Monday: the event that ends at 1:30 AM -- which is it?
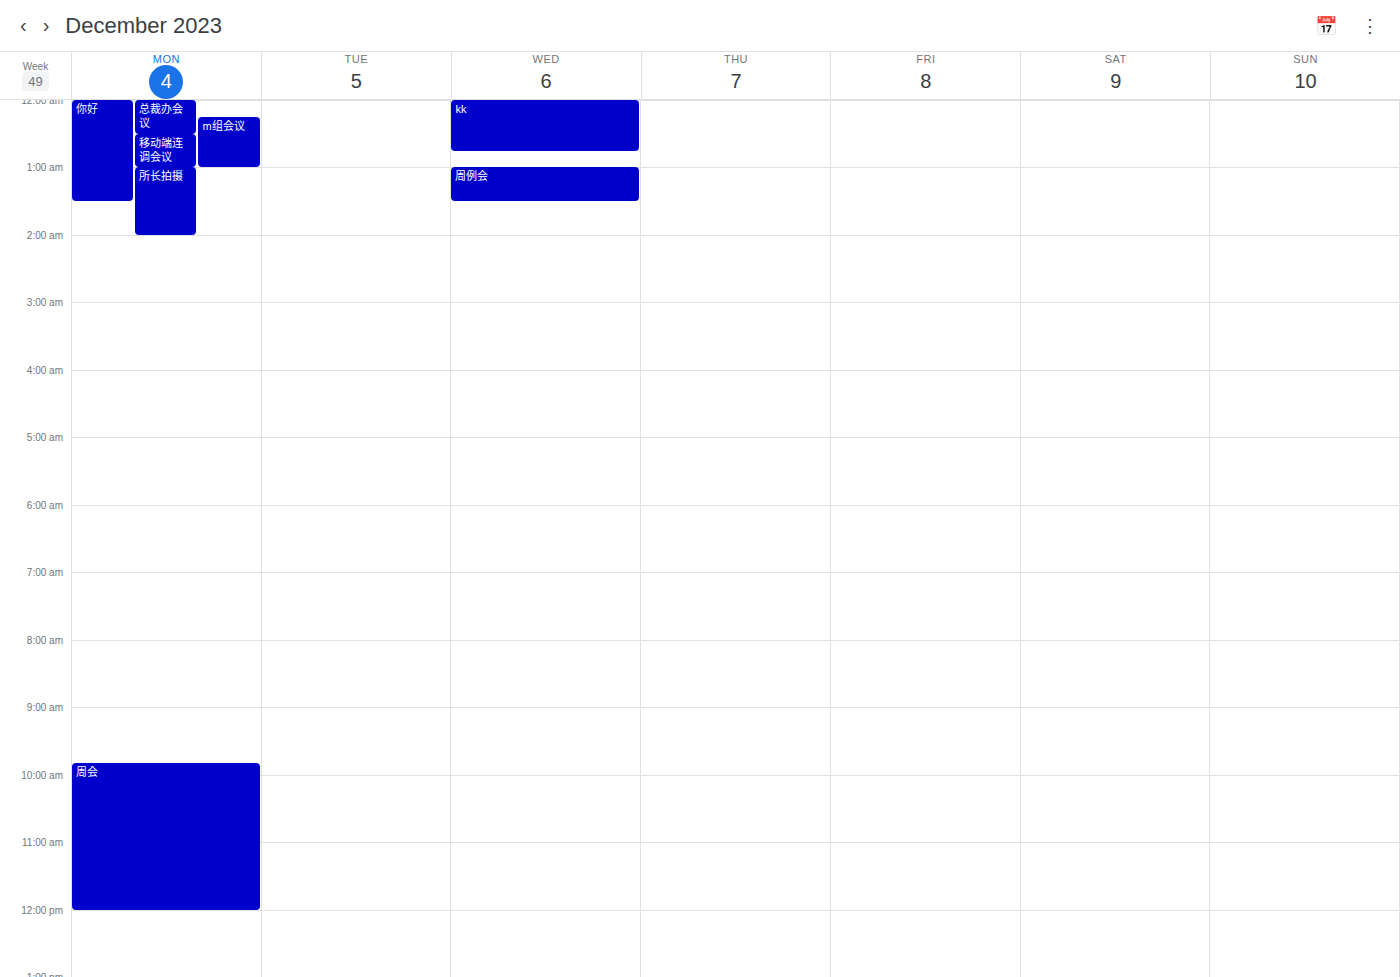
"你好"